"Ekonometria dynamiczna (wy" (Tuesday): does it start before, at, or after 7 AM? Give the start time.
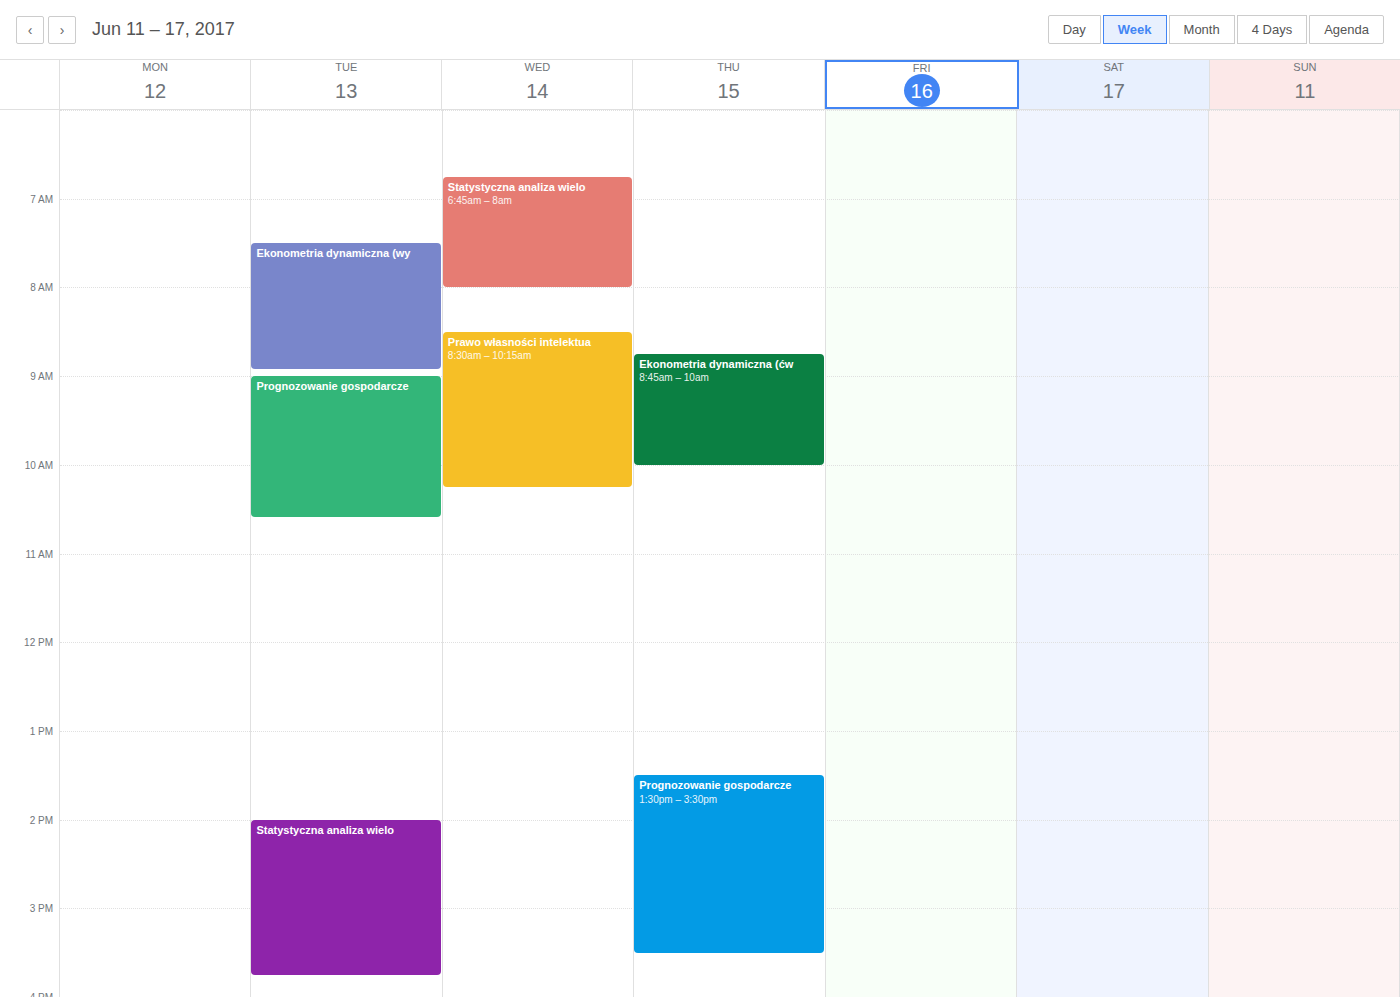
7:30 AM -- after 7 AM, 30 minutes below the 7 AM line.